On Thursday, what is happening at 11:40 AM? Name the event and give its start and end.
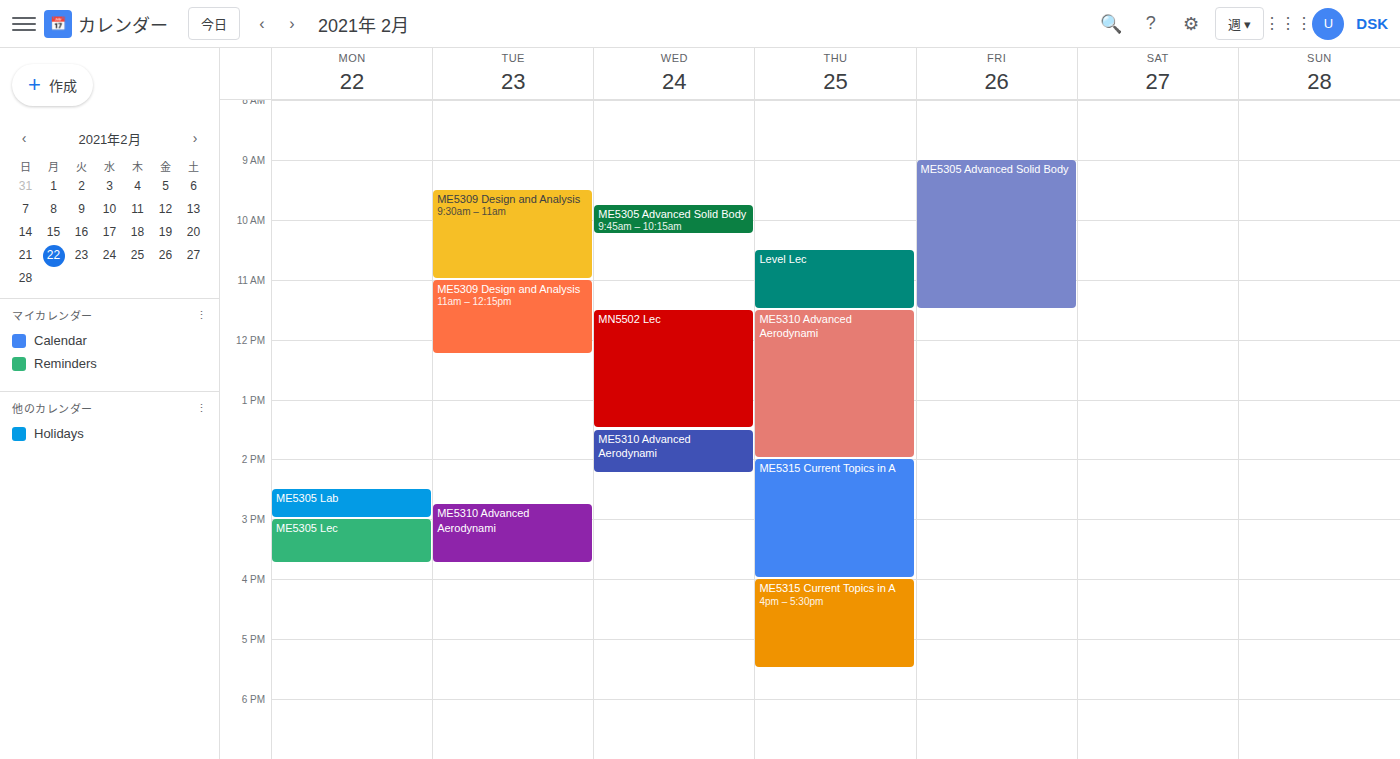
"ME5310 Advanced Aerodynami", 11:30 AM to 2:00 PM